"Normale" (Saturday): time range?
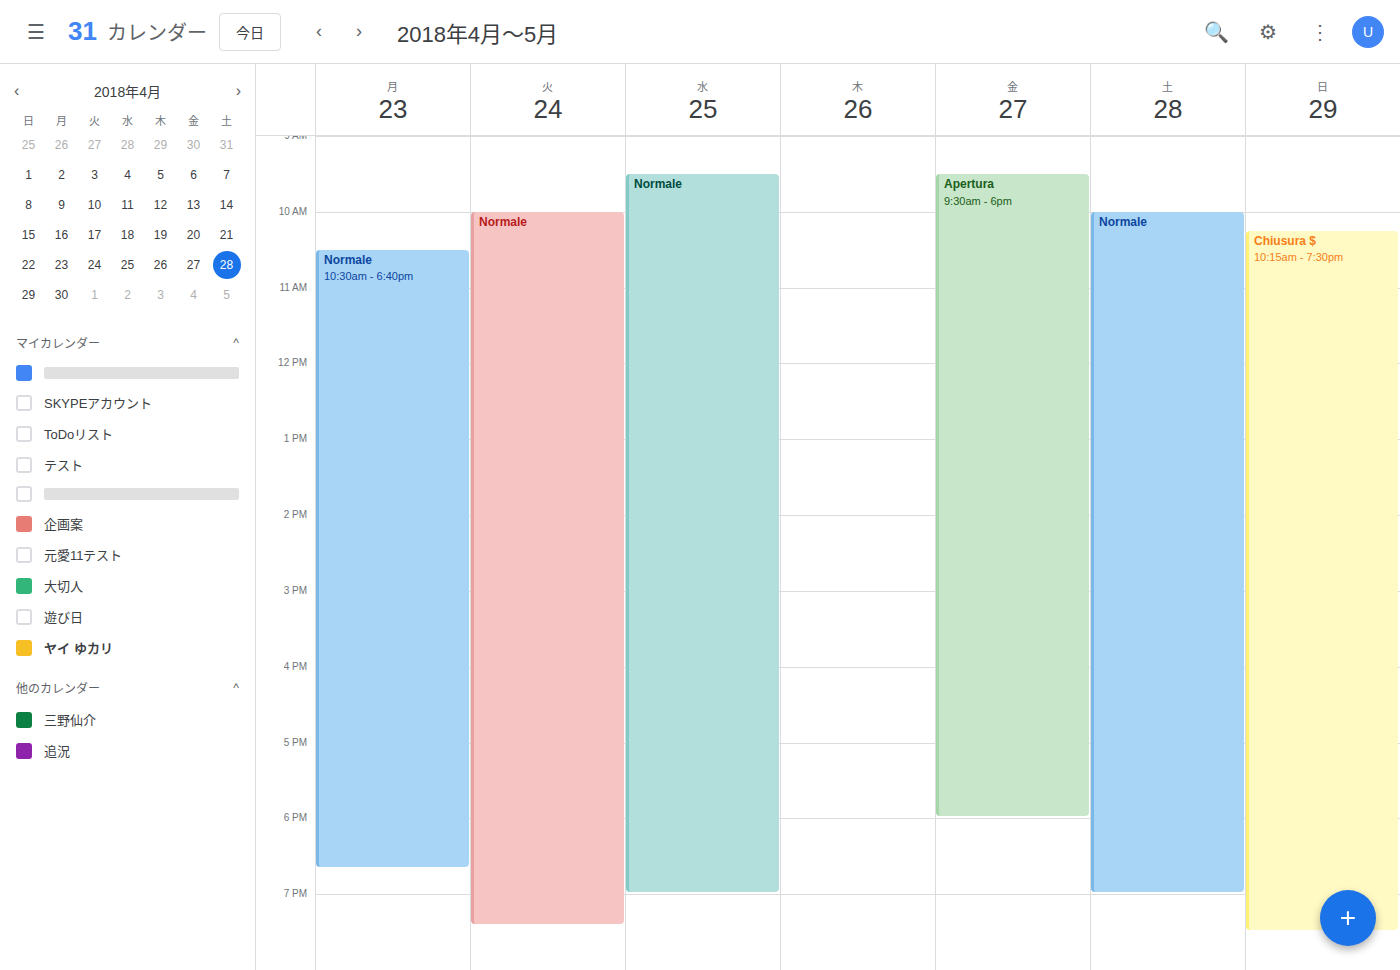
10:00 to 19:00